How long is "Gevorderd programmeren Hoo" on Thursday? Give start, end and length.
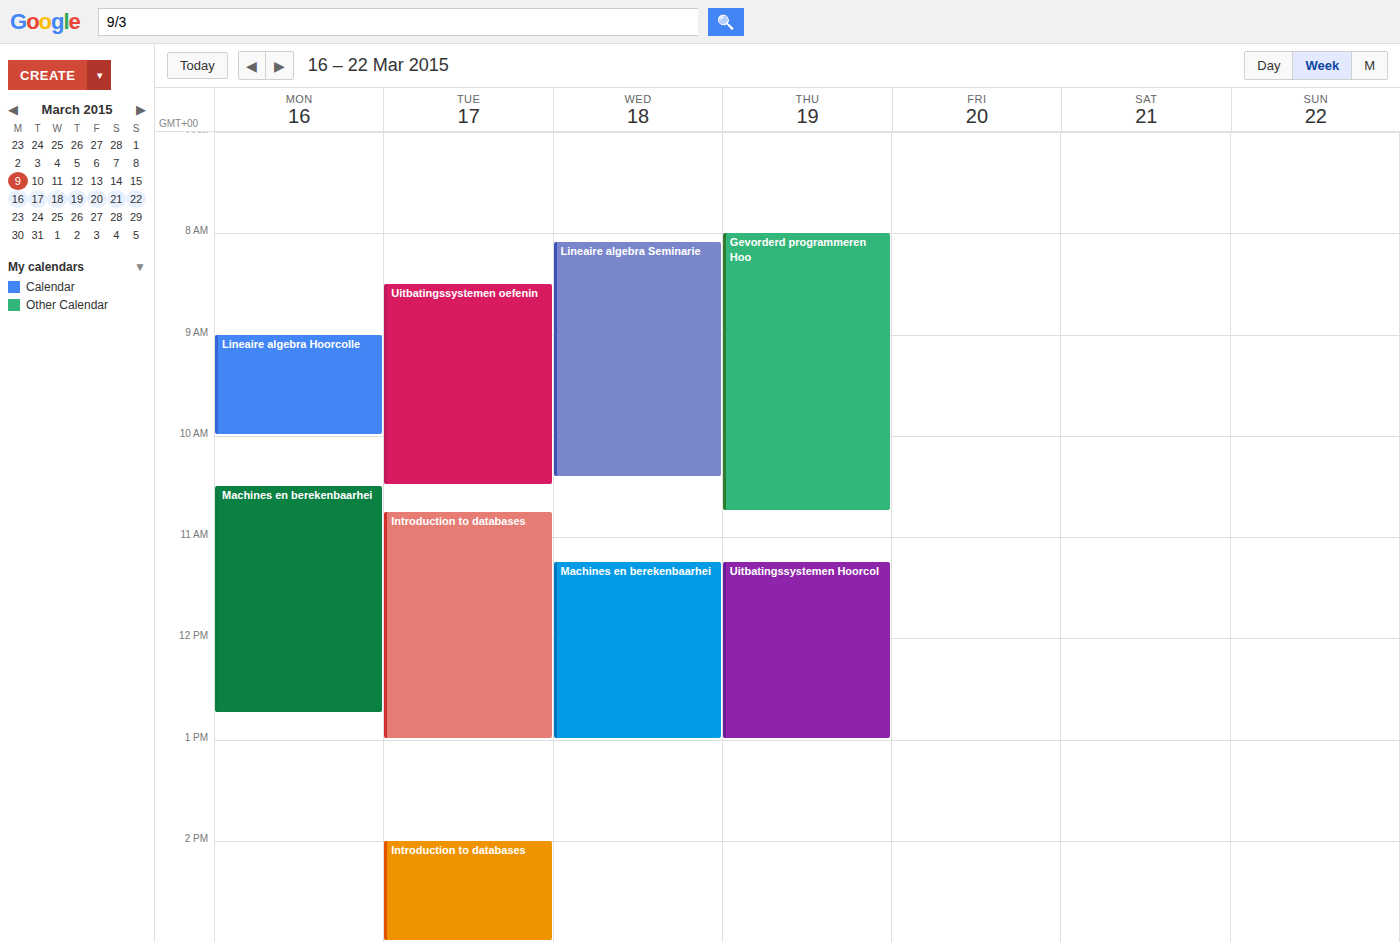
8:00 AM to 10:45 AM, 2 hours 45 minutes